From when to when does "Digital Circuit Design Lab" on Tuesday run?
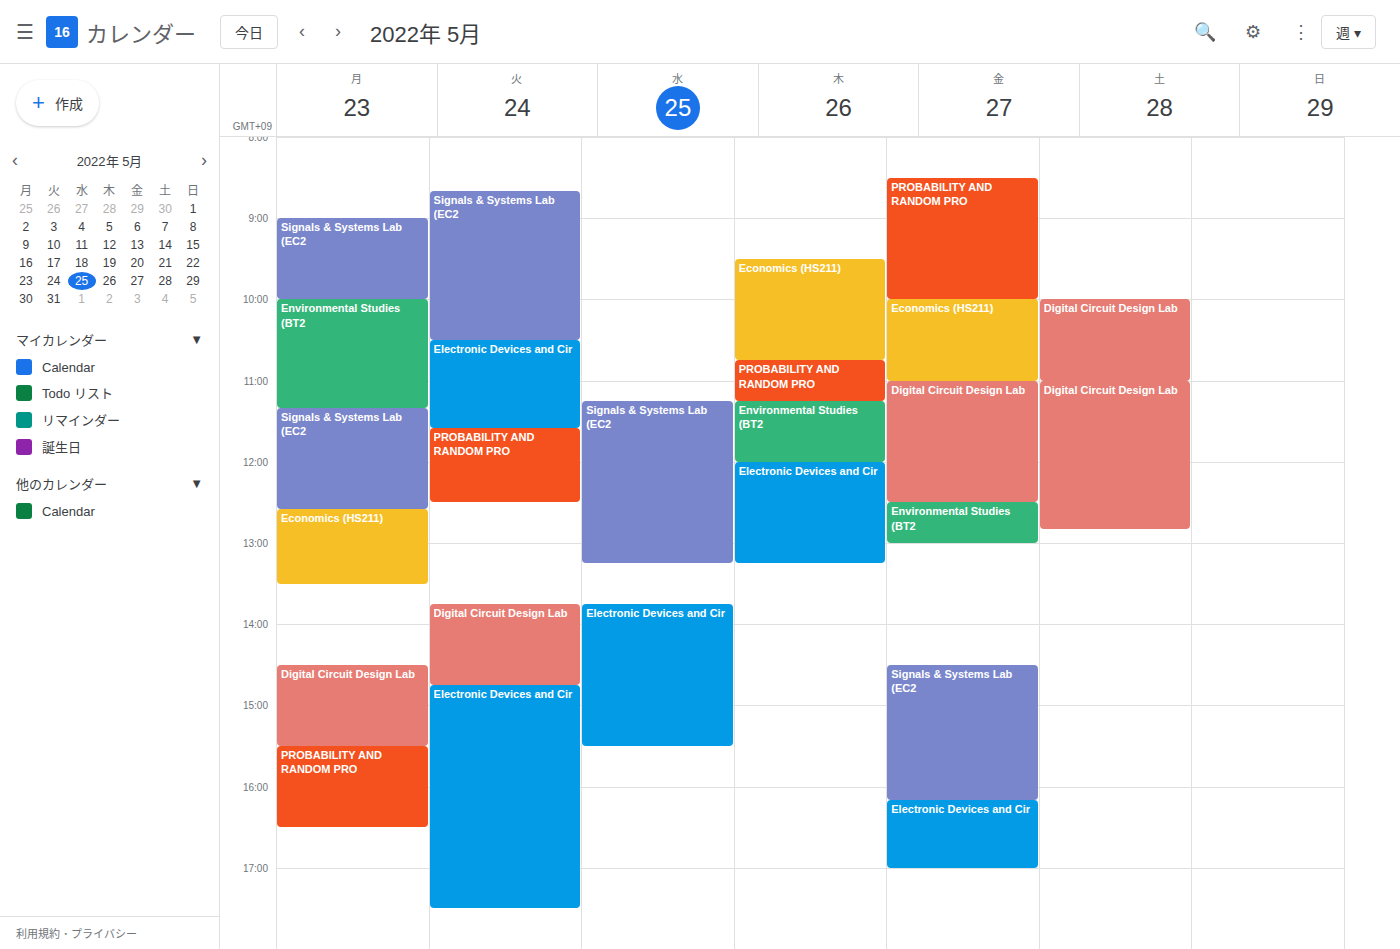
1:45 PM to 2:45 PM